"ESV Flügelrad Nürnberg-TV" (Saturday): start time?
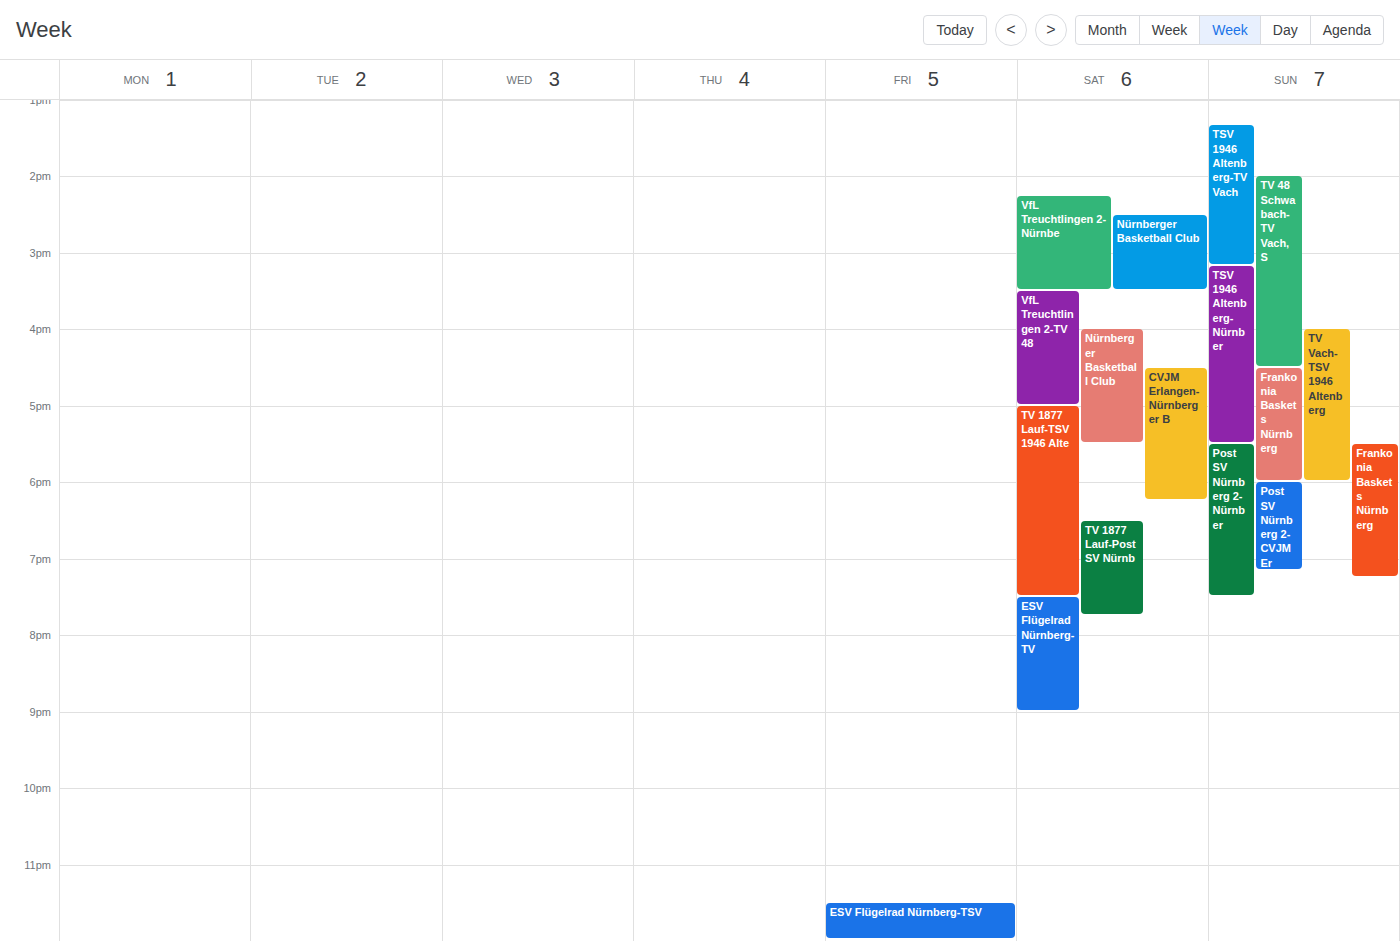
7:30 PM